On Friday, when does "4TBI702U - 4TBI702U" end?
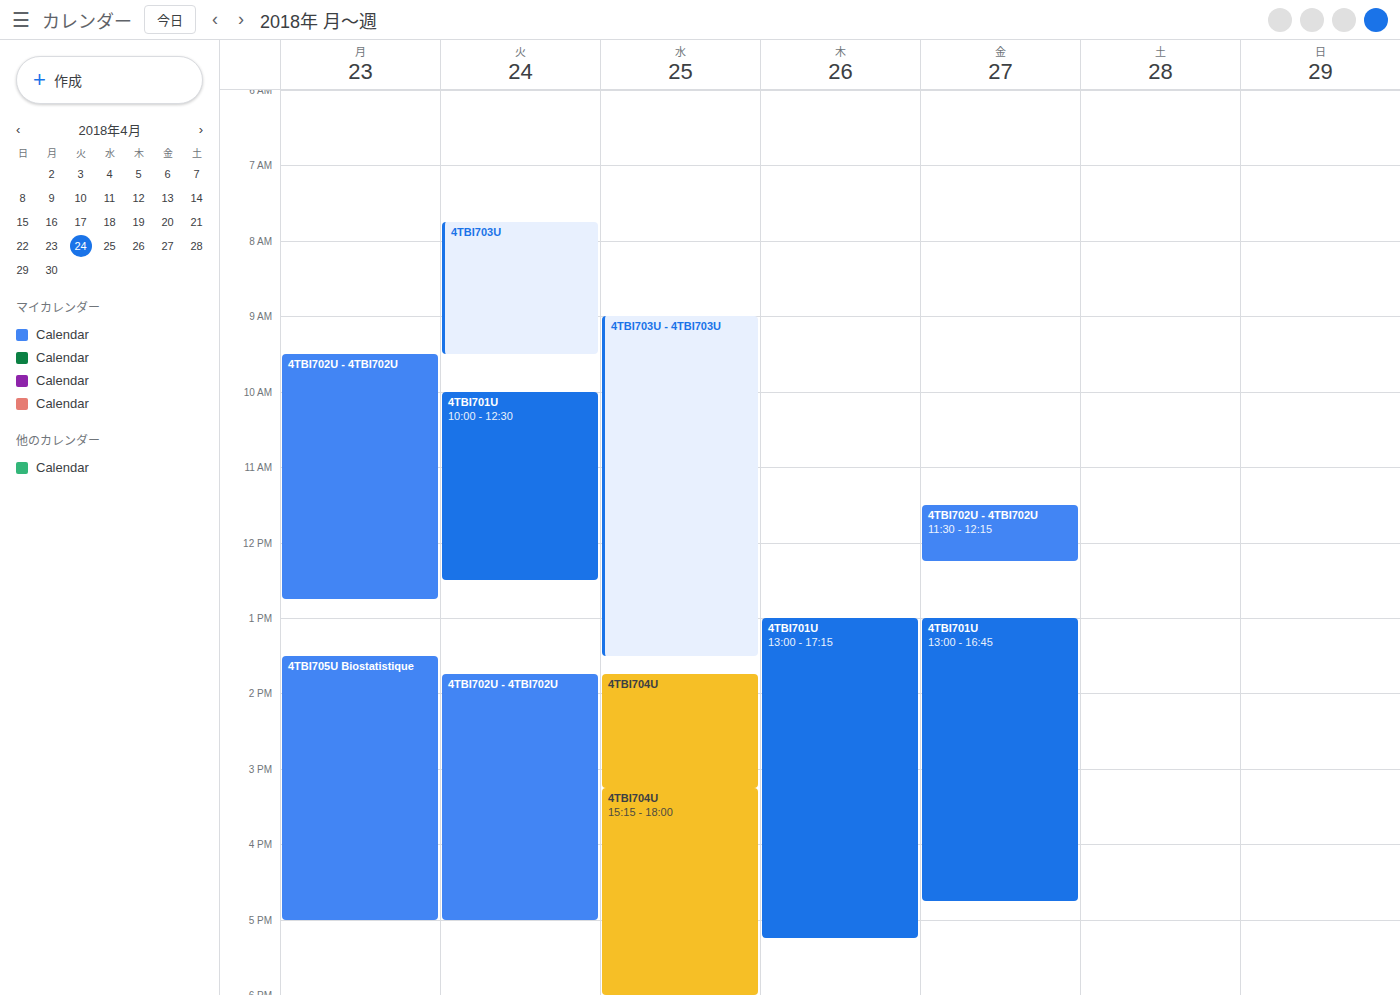
12:15 PM